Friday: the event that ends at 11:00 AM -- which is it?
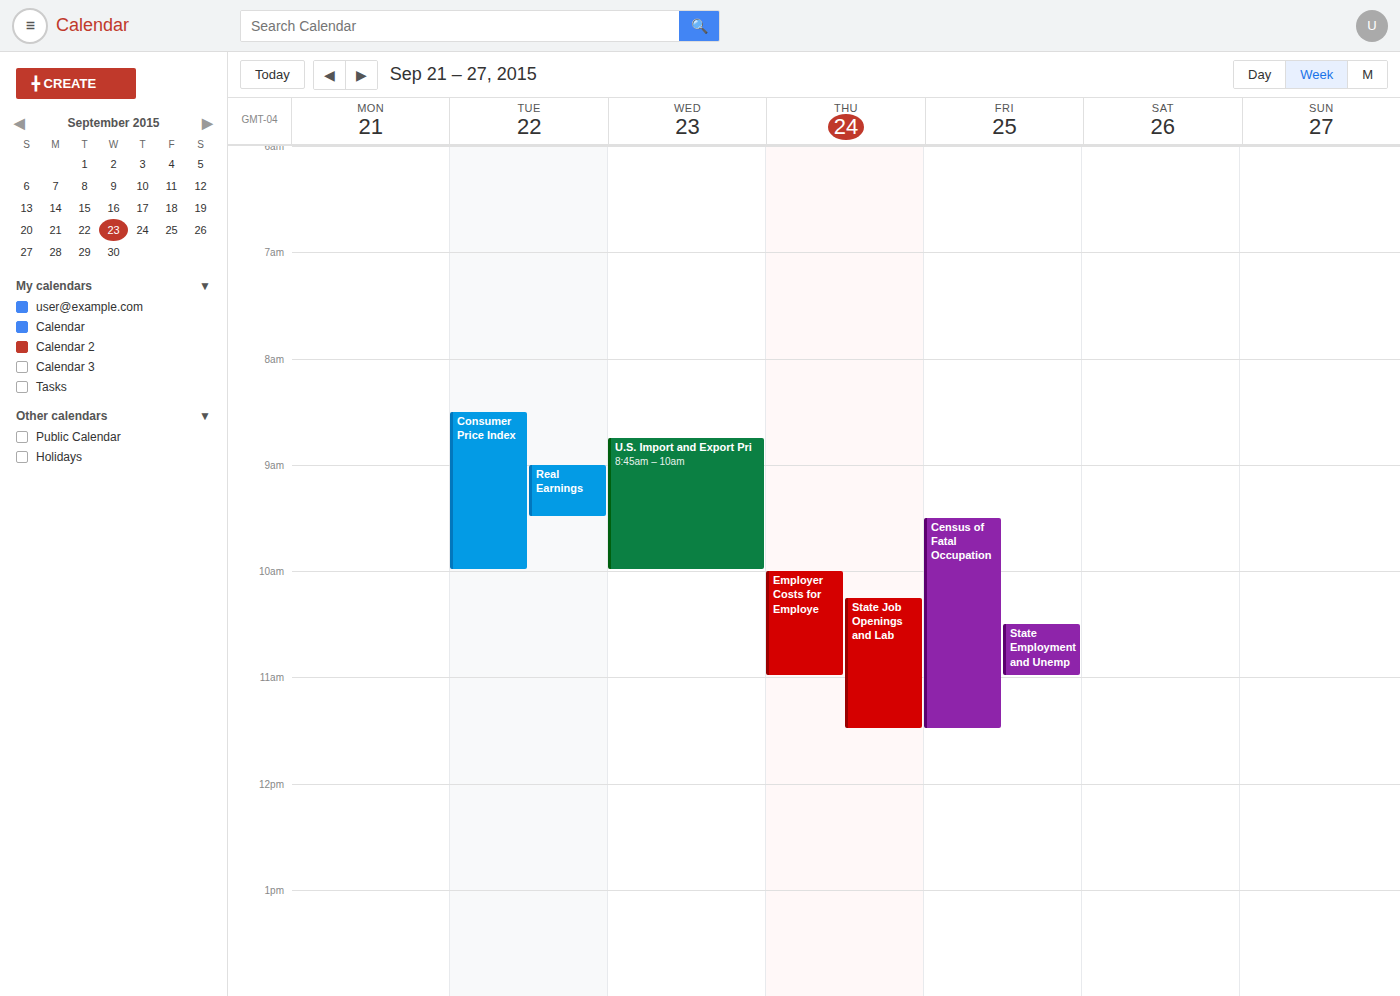
"State Employment and Unemp"